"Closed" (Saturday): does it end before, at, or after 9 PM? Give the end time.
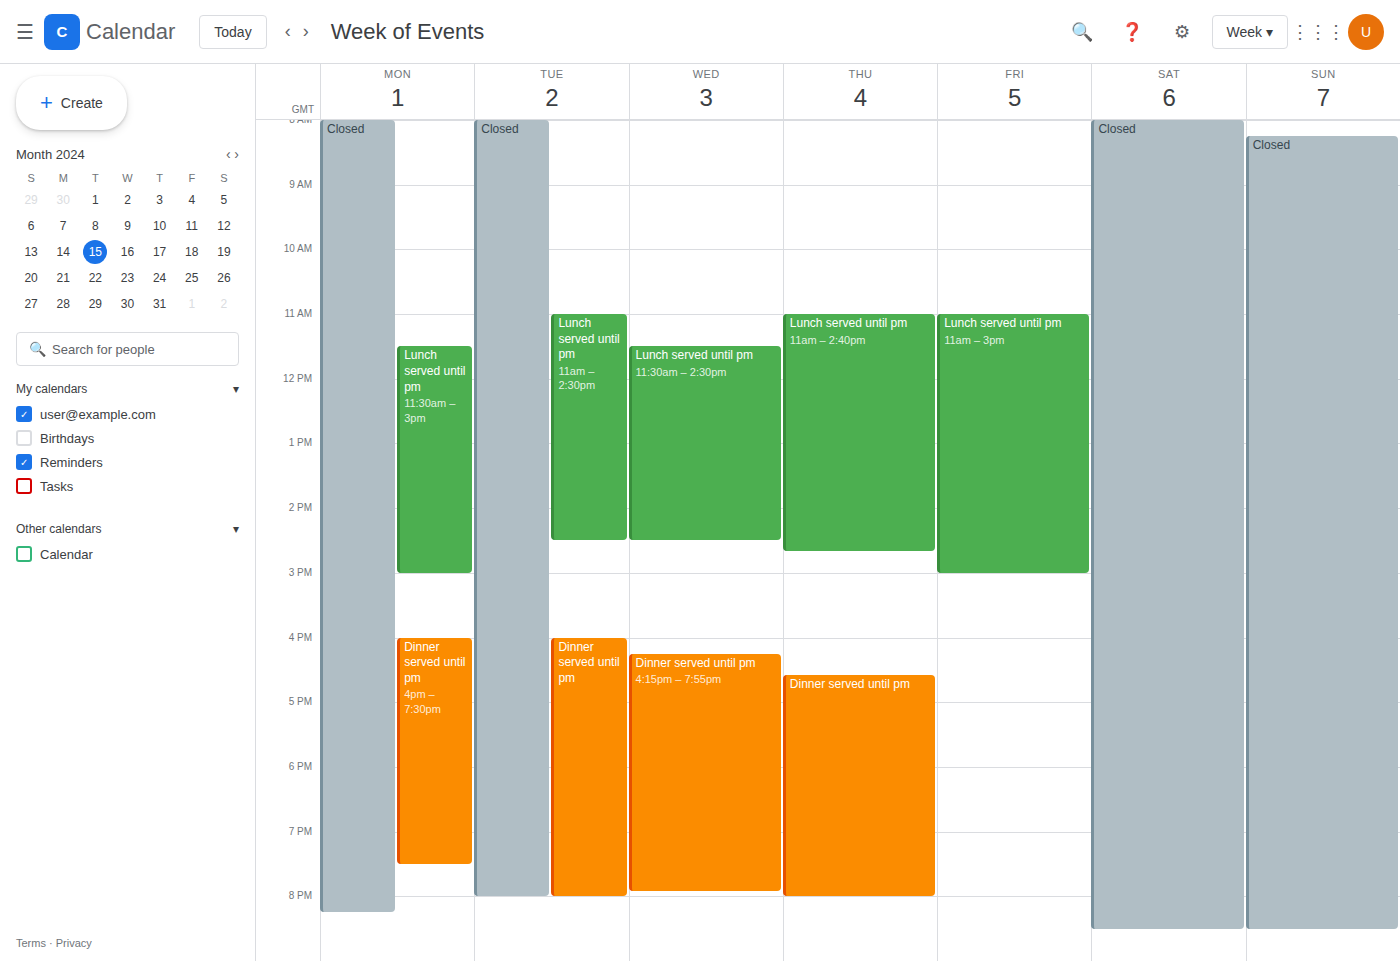
8:30 PM -- before 9 PM, 30 minutes above the 9 PM line.